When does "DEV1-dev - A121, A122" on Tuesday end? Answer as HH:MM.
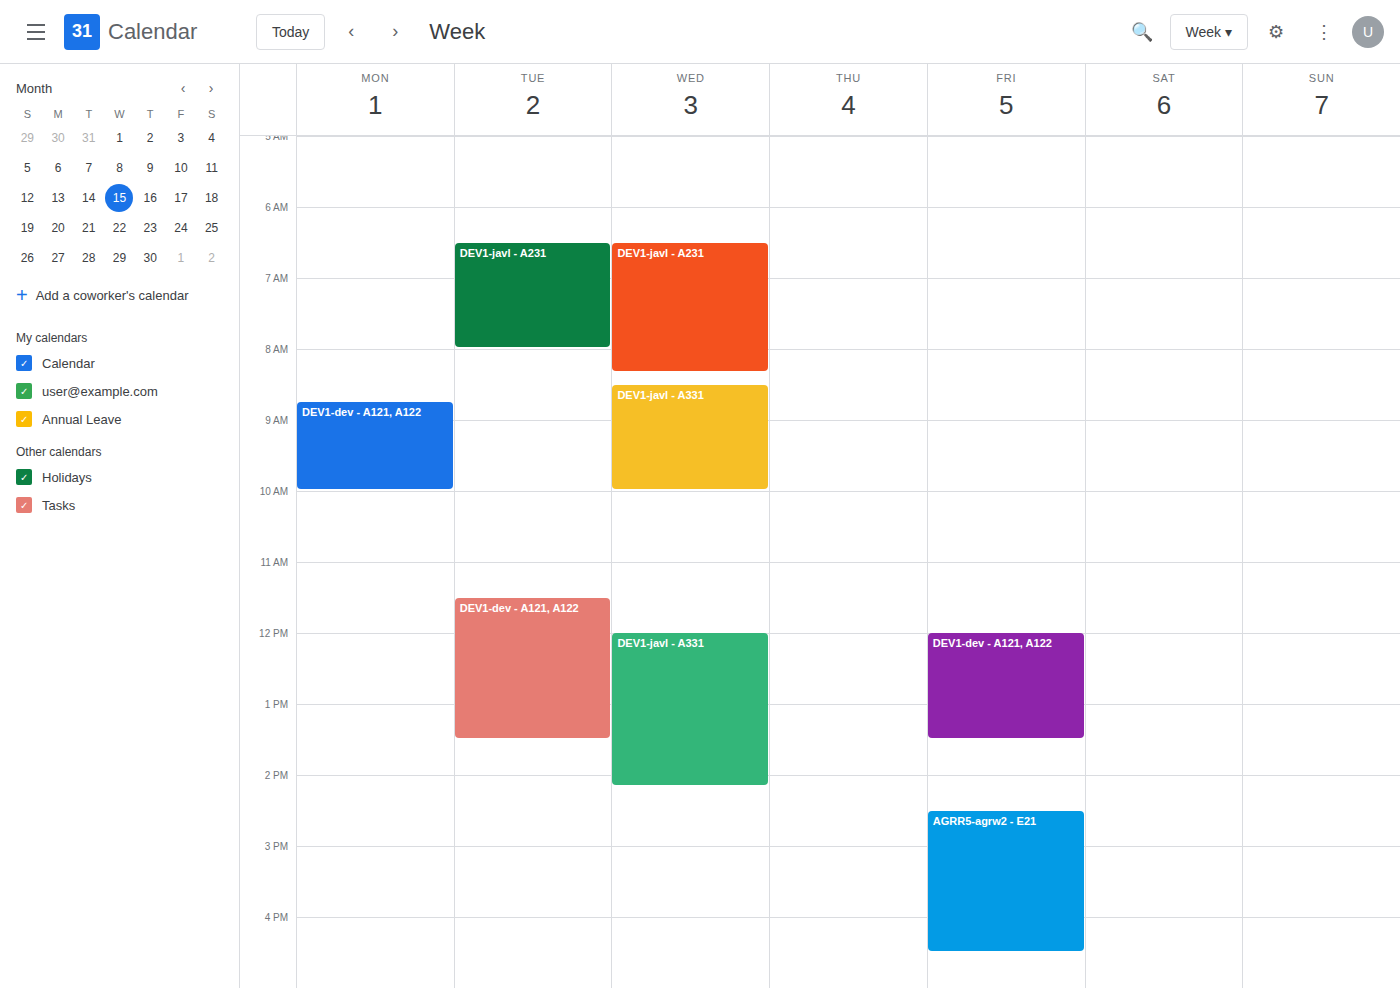
13:30